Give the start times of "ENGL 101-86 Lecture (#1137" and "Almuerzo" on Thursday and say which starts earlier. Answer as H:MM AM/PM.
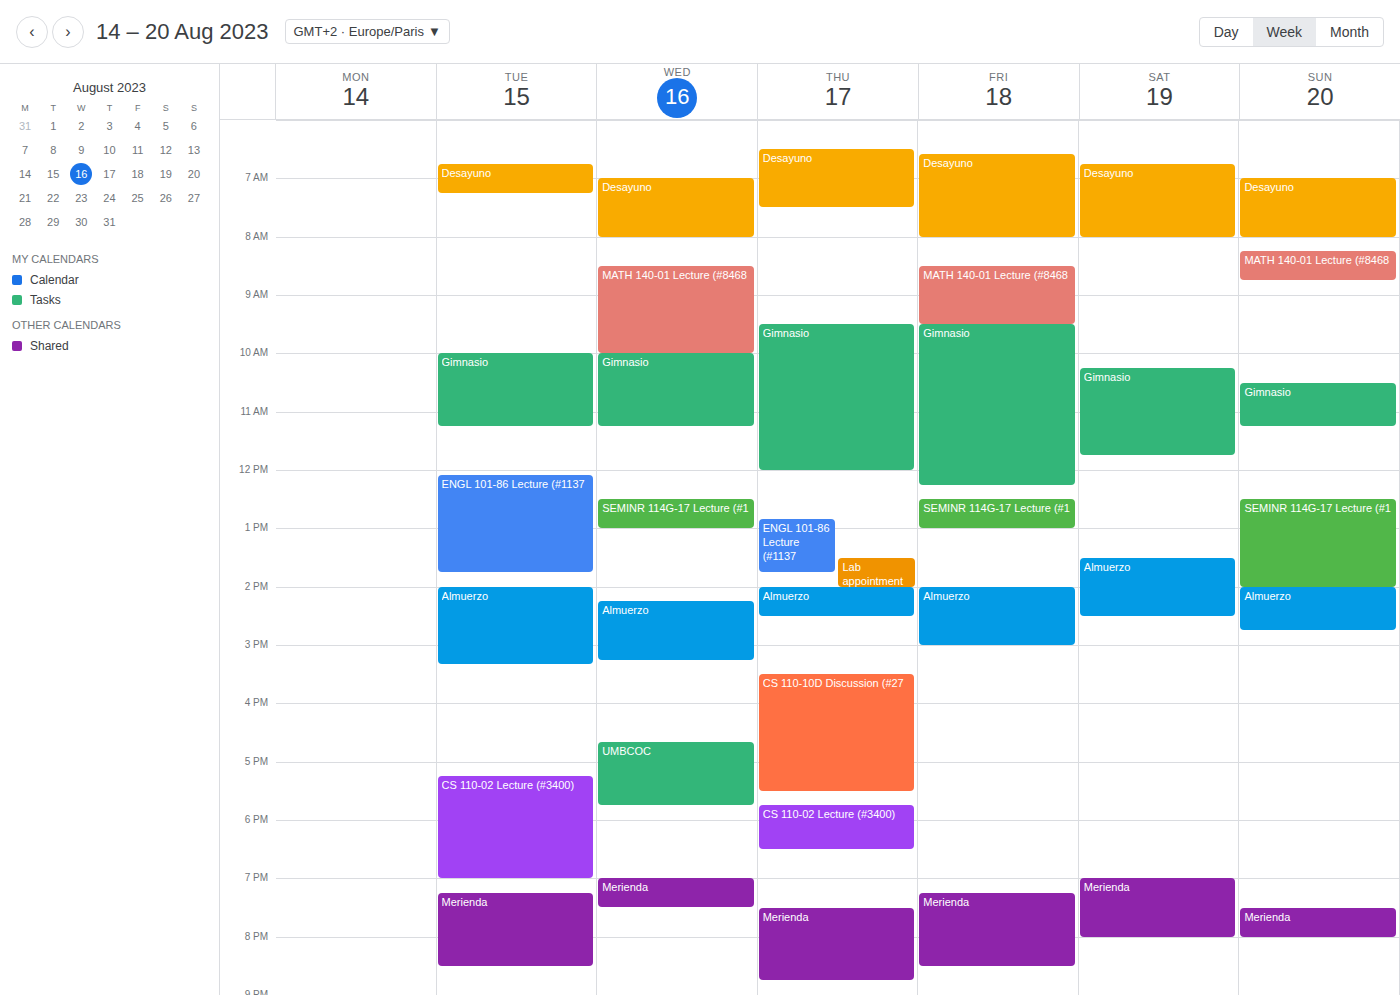
"ENGL 101-86 Lecture (#1137" 12:50 PM; "Almuerzo" 2:00 PM.